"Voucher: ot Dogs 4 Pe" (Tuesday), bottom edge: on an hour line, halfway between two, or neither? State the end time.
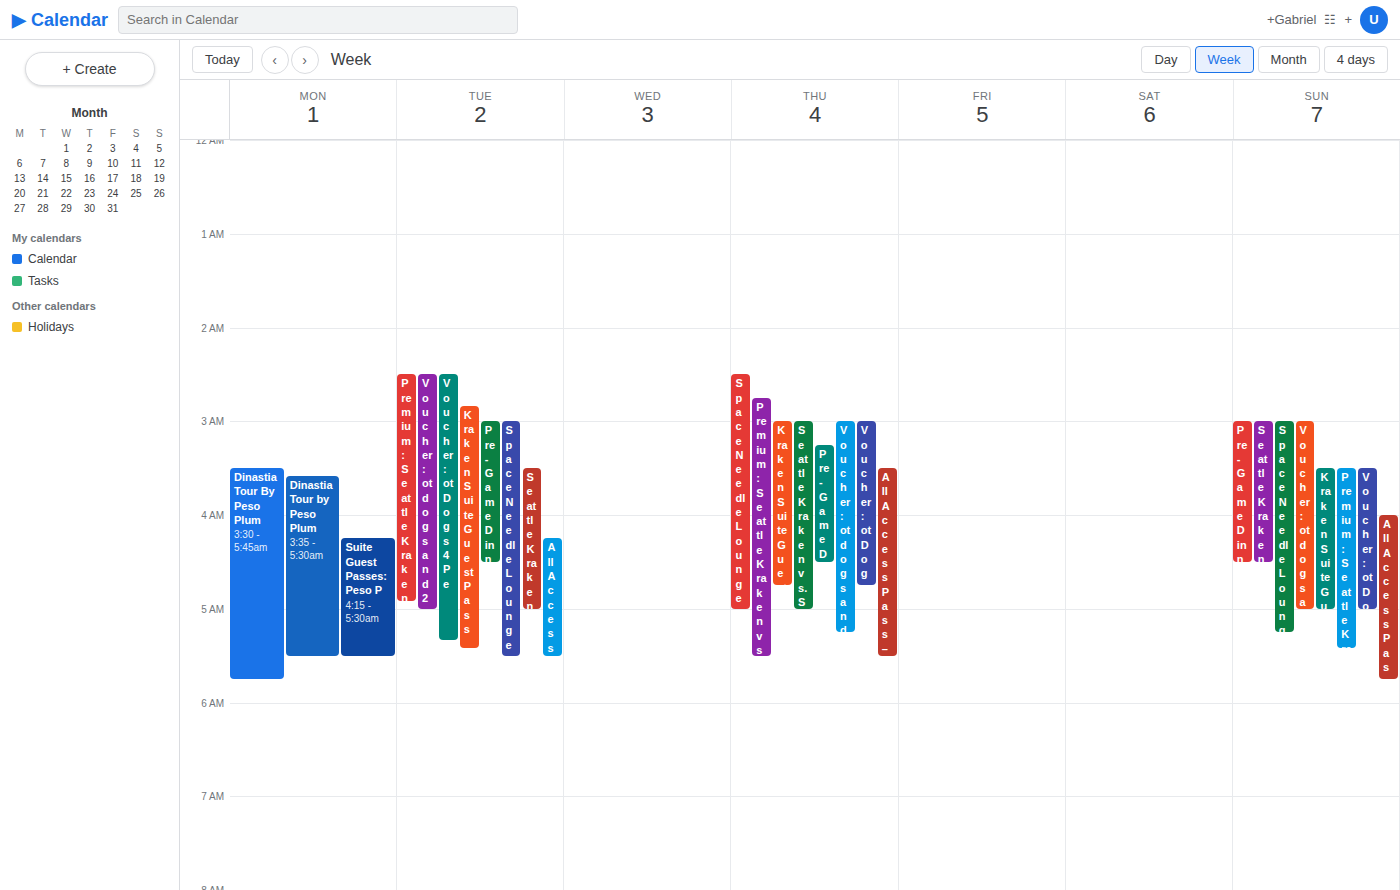
05:20 -- neither: 20 minutes below the 05:00 line and 40 minutes above the 06:00 line.